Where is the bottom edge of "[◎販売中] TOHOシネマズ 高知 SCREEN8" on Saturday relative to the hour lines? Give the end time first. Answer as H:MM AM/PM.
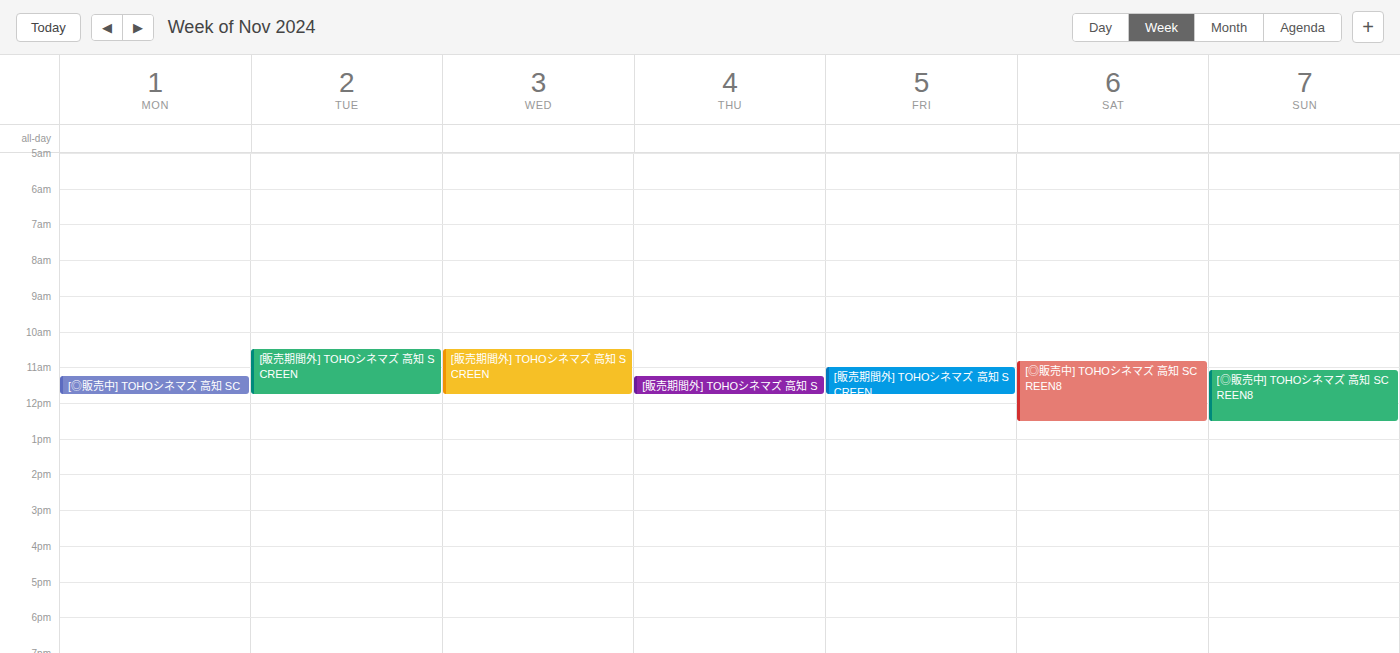
12:30 PM -- halfway between the 12 PM and 1 PM lines.